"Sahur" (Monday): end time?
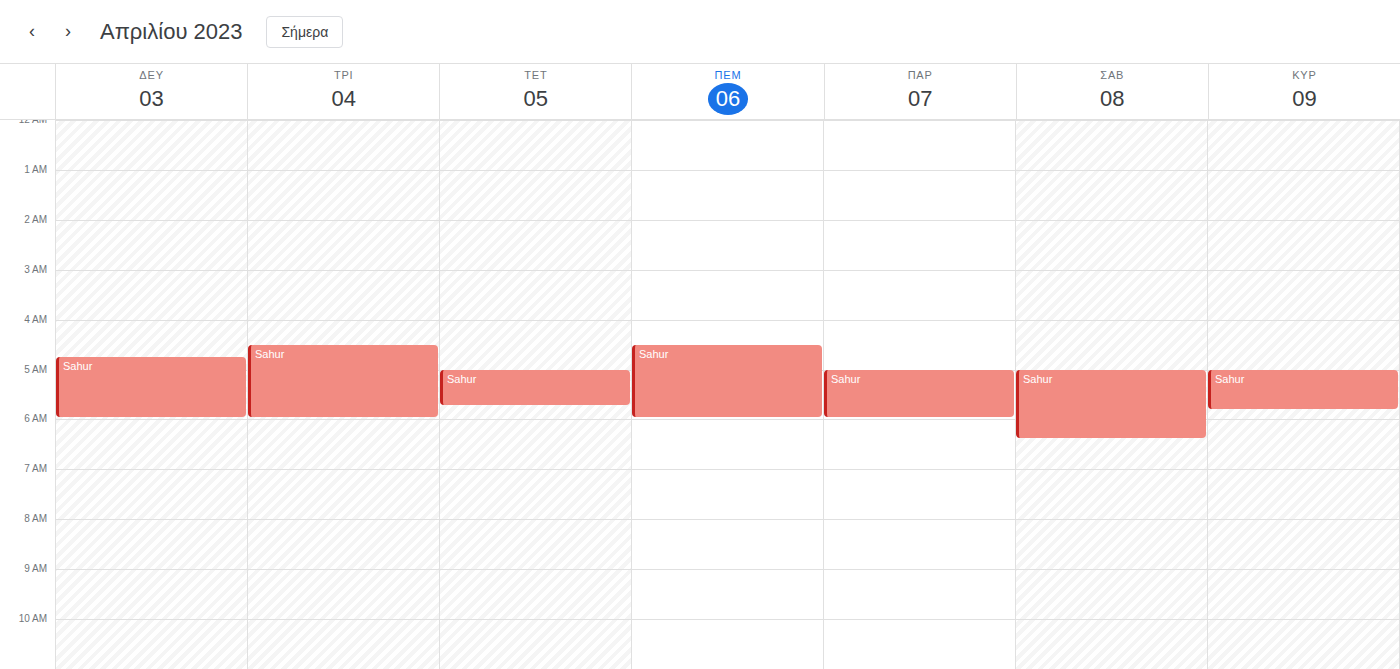
6:00 AM